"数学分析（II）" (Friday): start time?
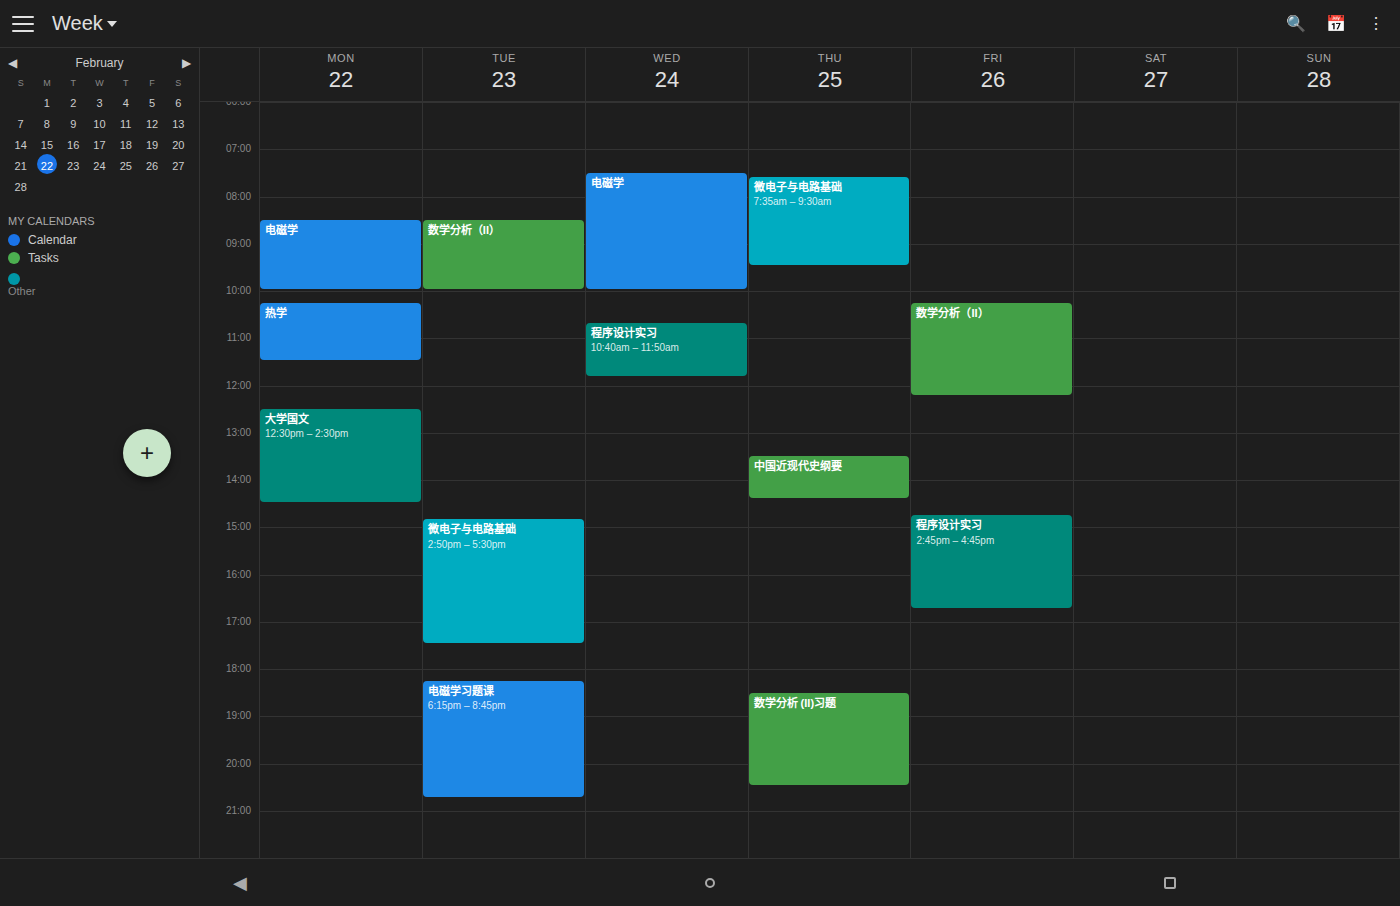
10:15 AM